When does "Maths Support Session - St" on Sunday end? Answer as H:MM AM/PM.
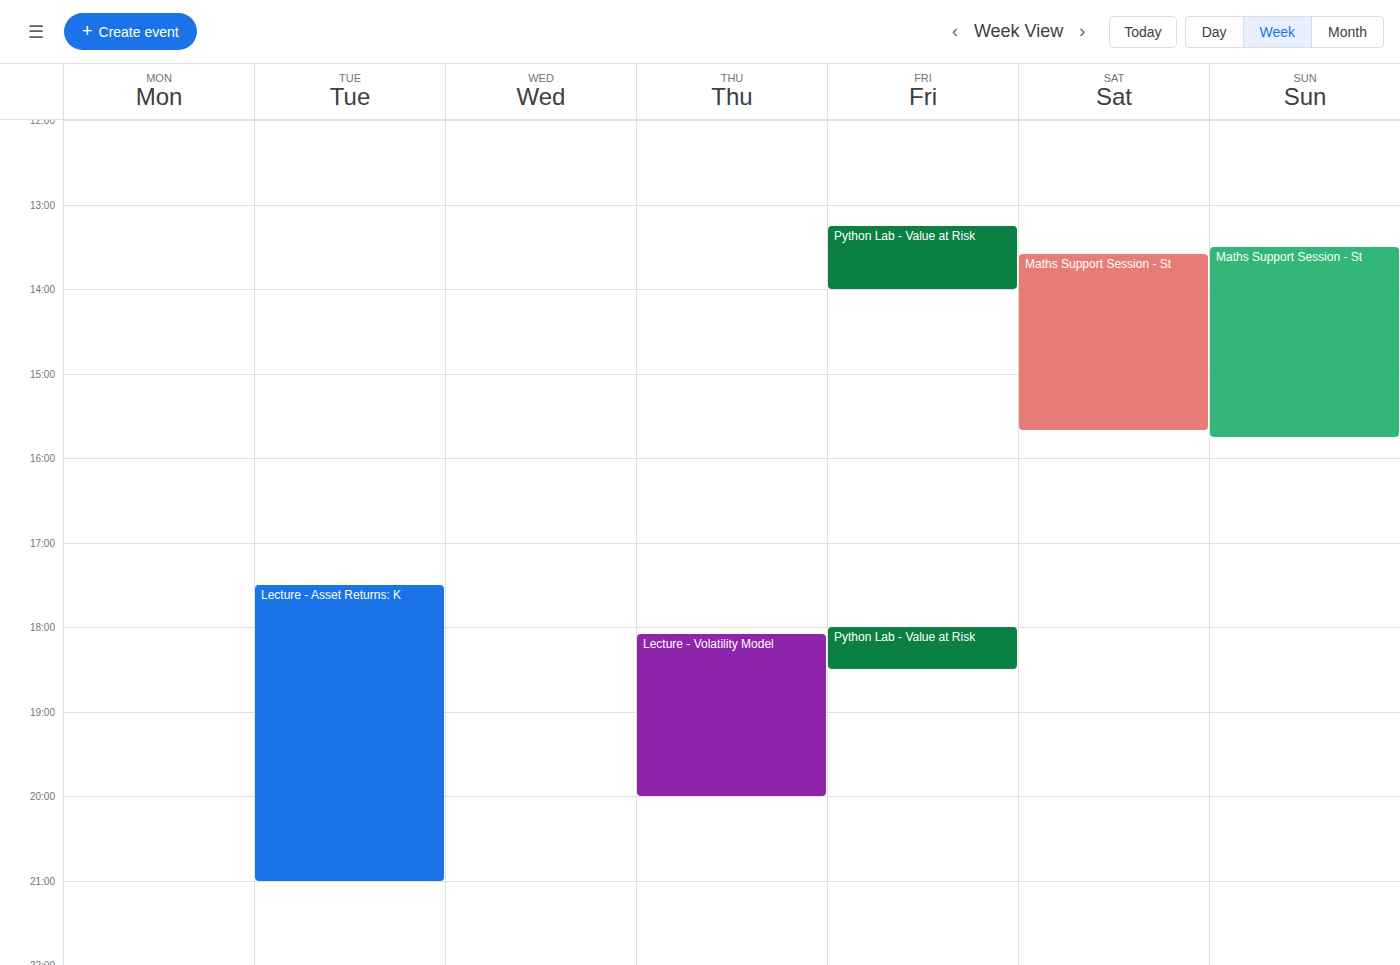
3:45 PM